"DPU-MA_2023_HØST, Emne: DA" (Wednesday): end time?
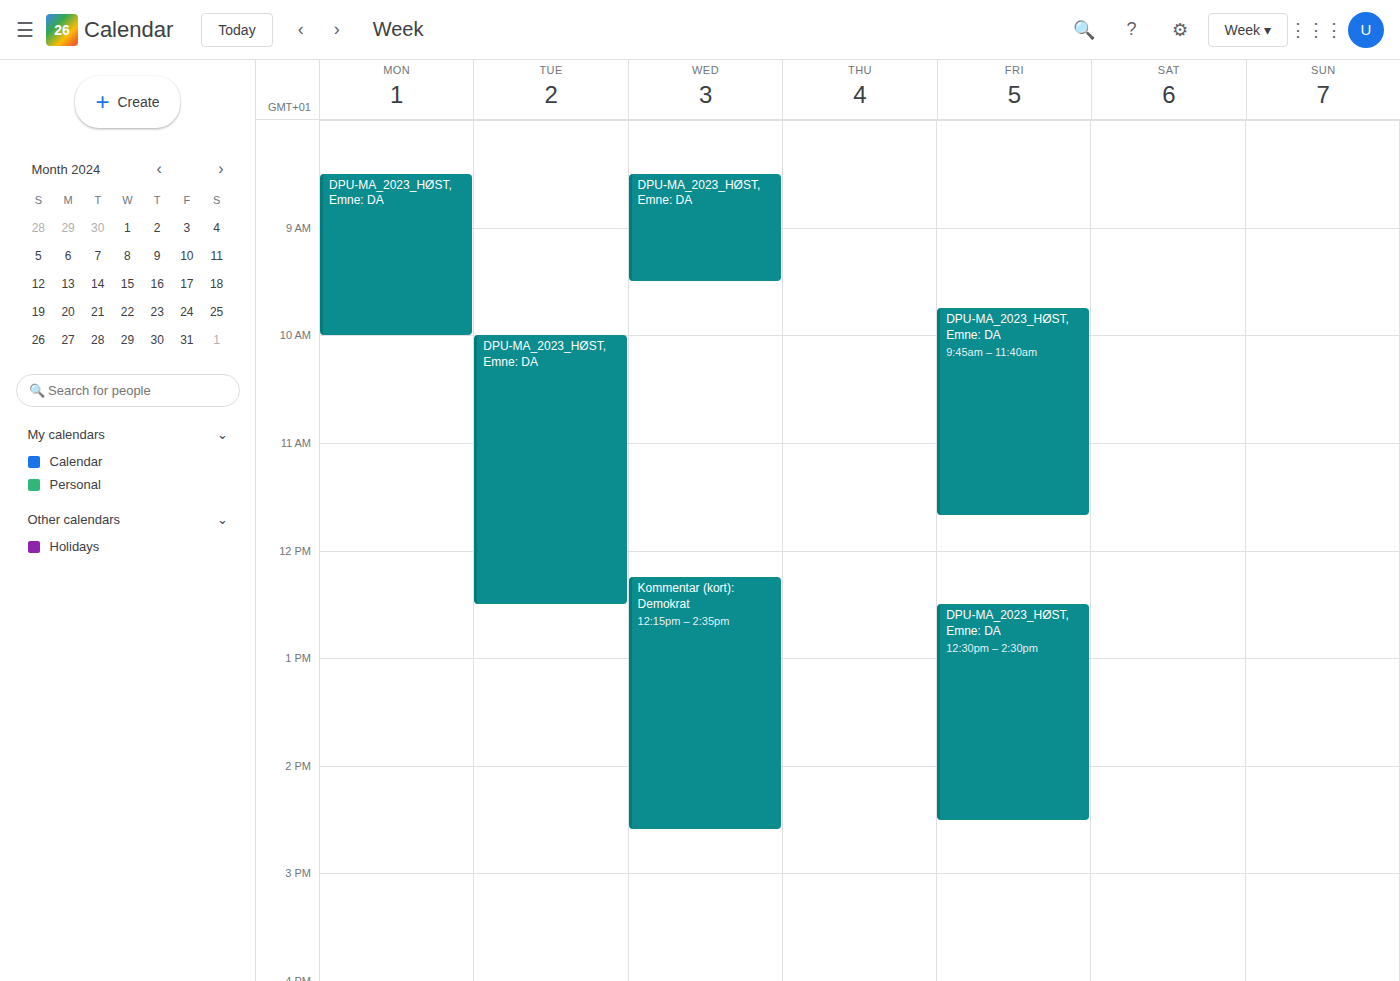
09:30